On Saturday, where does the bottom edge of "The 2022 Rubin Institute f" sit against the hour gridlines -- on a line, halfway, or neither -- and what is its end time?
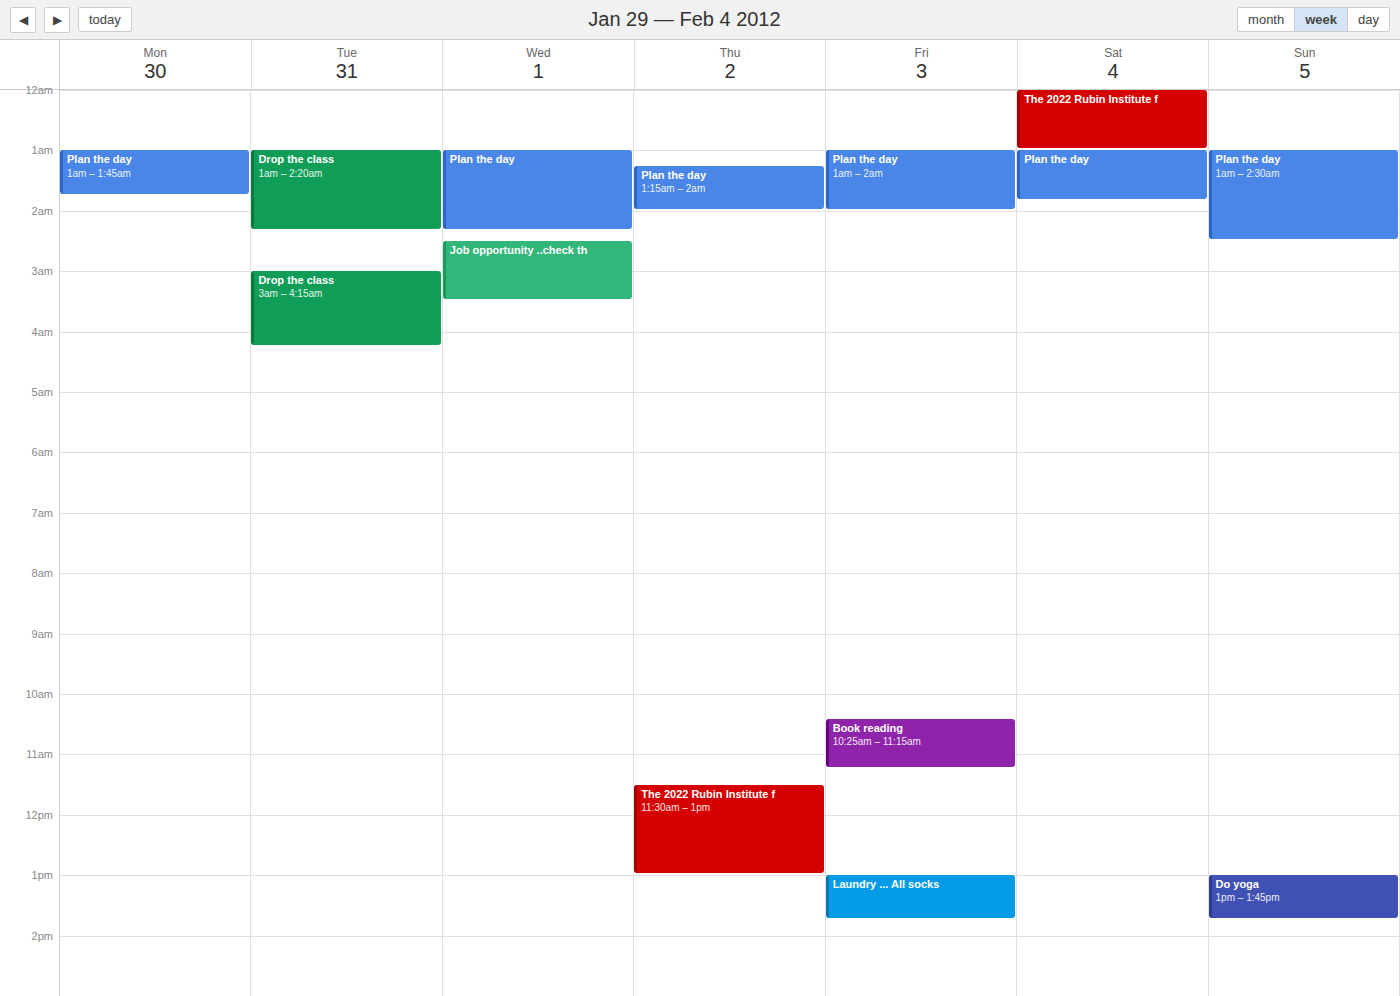
1:00 AM -- exactly on the 1 AM line.